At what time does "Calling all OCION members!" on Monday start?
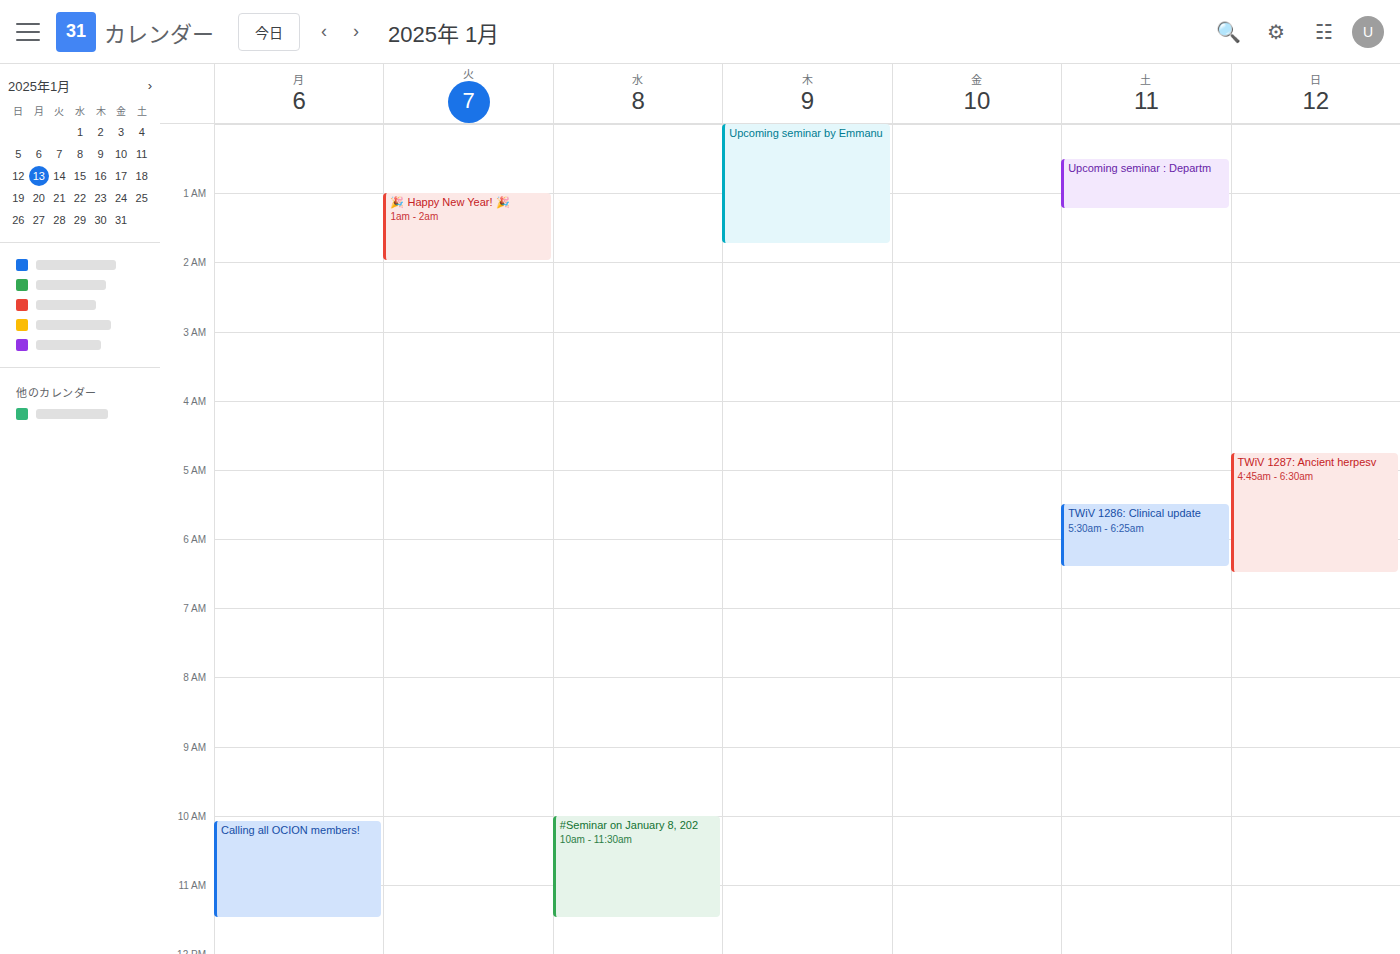
10:05 AM